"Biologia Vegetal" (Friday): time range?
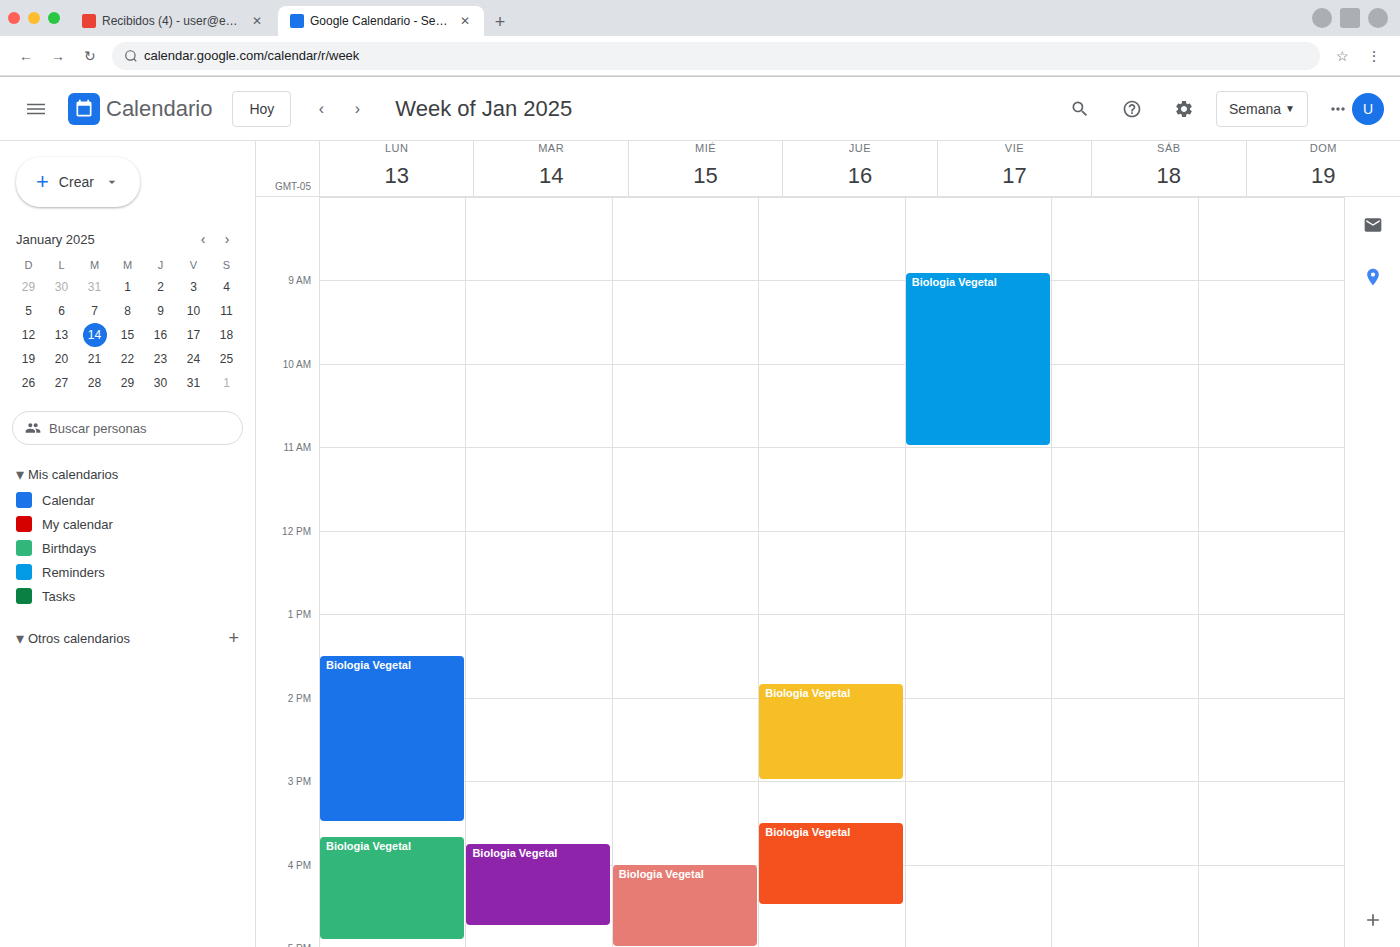
8:55 AM to 11:00 AM